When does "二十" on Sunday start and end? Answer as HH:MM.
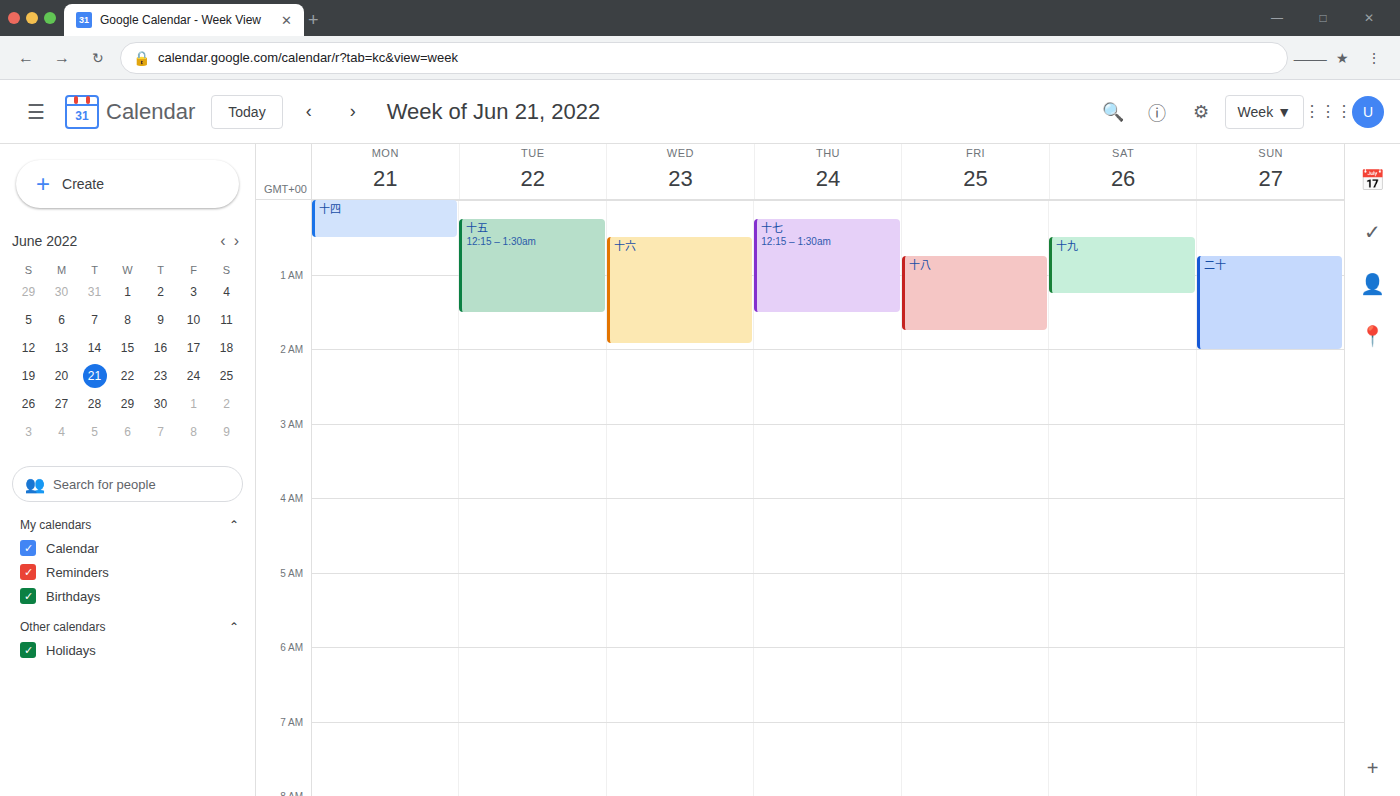
00:45 to 02:00